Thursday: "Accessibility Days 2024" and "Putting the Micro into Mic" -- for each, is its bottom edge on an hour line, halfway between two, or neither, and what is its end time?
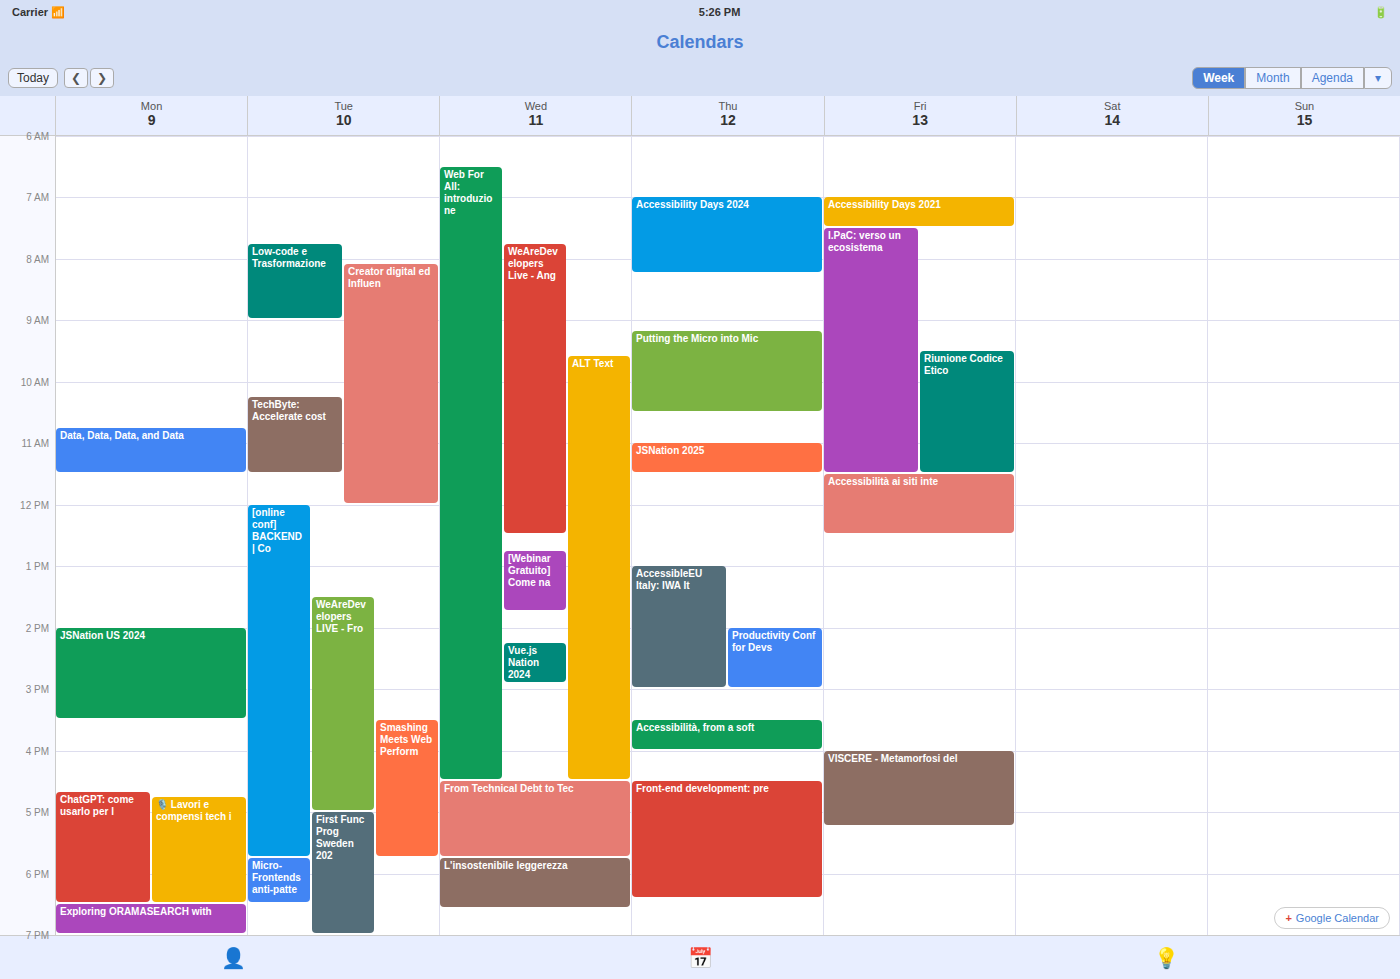
"Accessibility Days 2024": 08:15, neither: a quarter of the way from the 08:00 line to the 09:00 line. "Putting the Micro into Mic": 10:30, halfway between the 10:00 and 11:00 lines.